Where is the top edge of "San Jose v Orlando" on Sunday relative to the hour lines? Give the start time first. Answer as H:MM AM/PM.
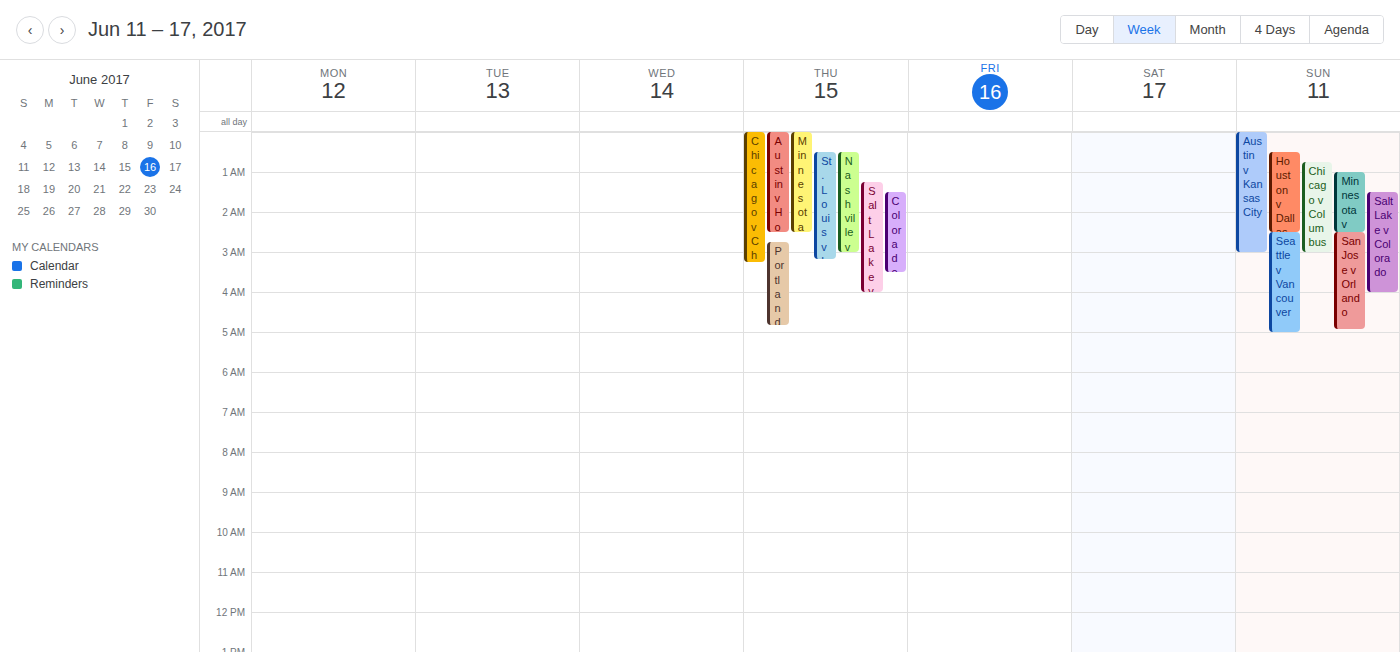
2:30 AM -- halfway between the 2 AM and 3 AM lines.